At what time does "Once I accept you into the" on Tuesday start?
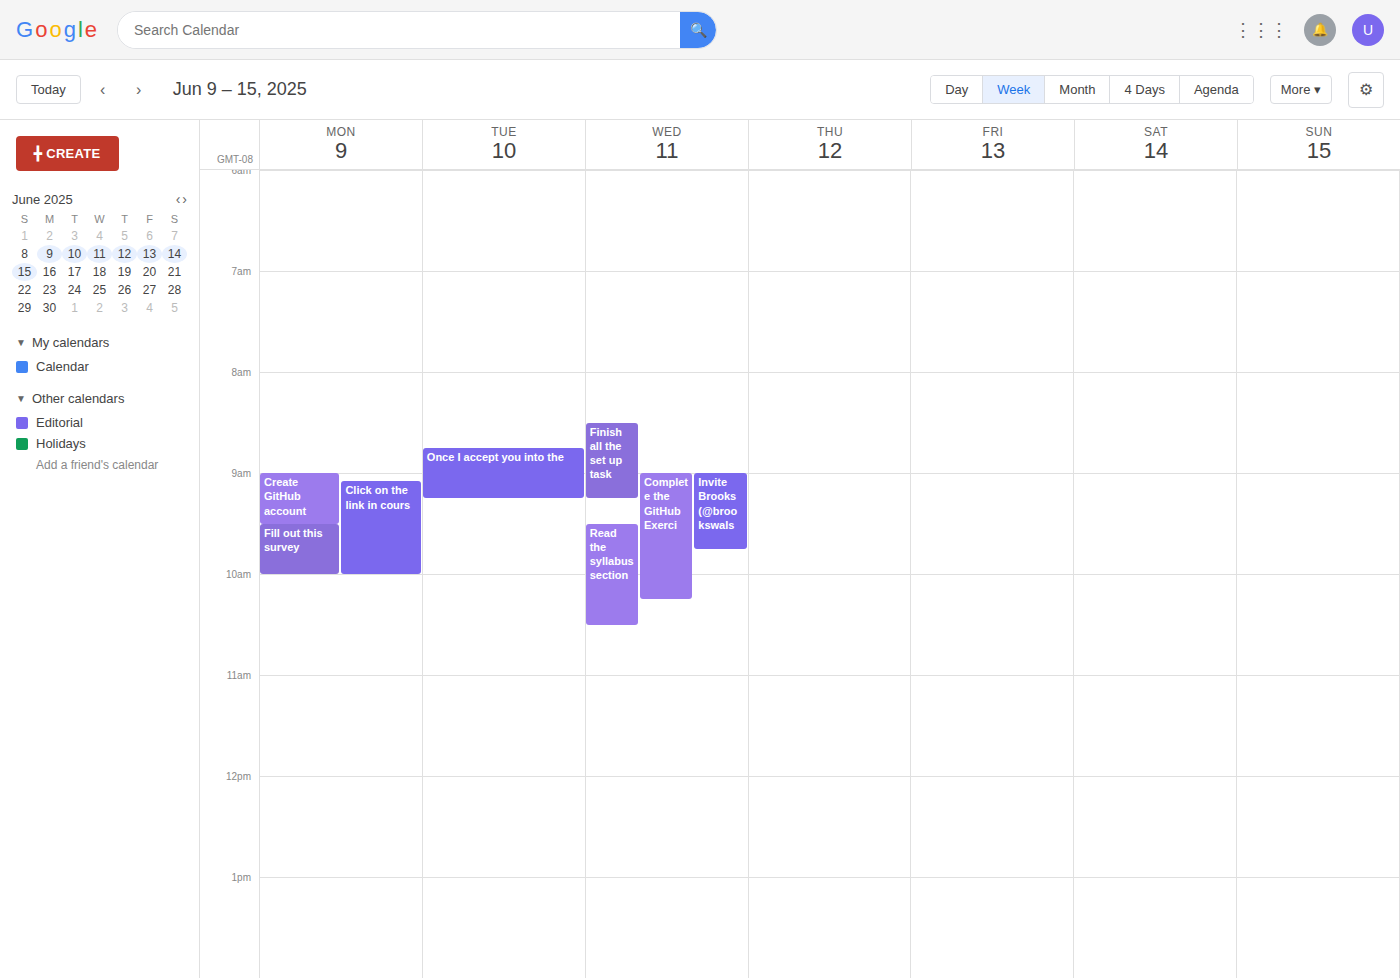
8:45 AM